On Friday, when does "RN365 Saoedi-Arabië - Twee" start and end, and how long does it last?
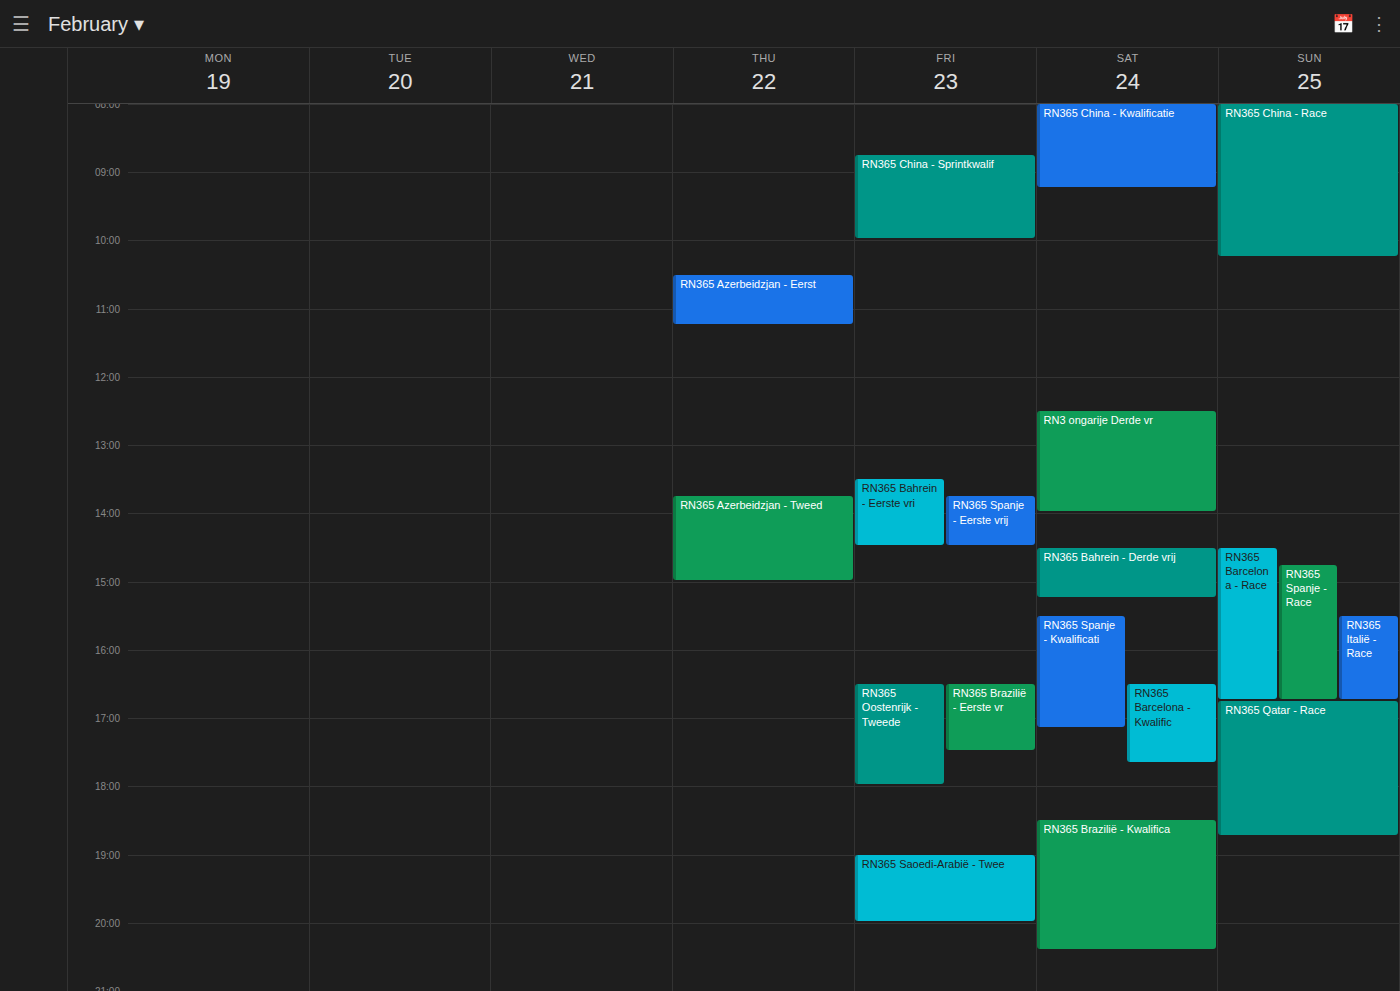
7:00 PM to 8:00 PM, 1 hour